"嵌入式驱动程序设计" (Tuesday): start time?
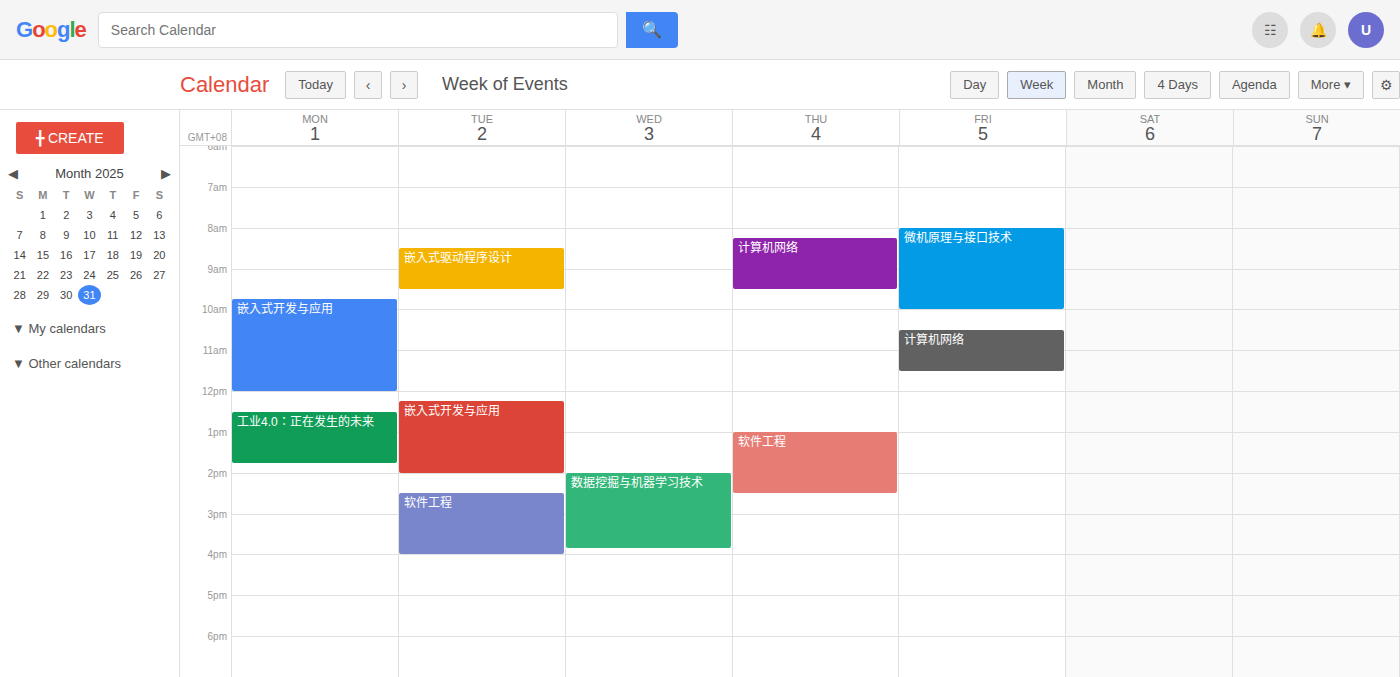
8:30 AM